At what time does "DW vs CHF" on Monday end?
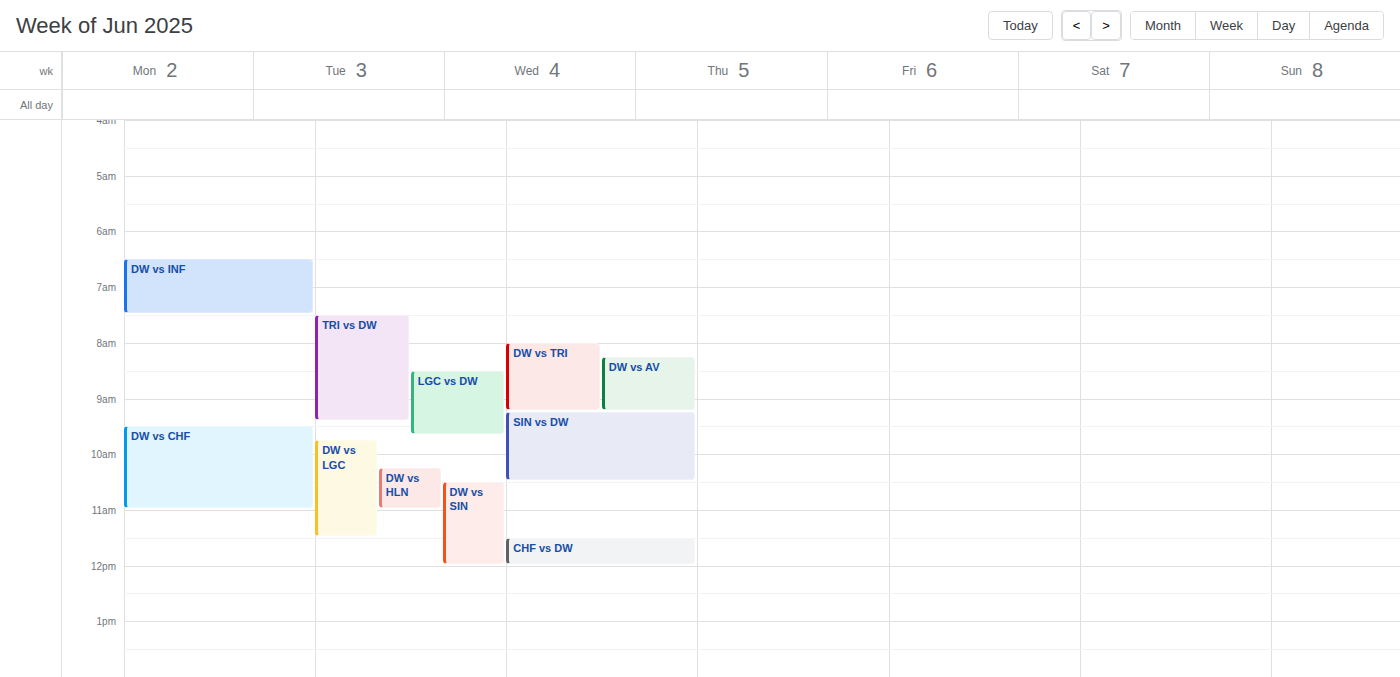
11:00